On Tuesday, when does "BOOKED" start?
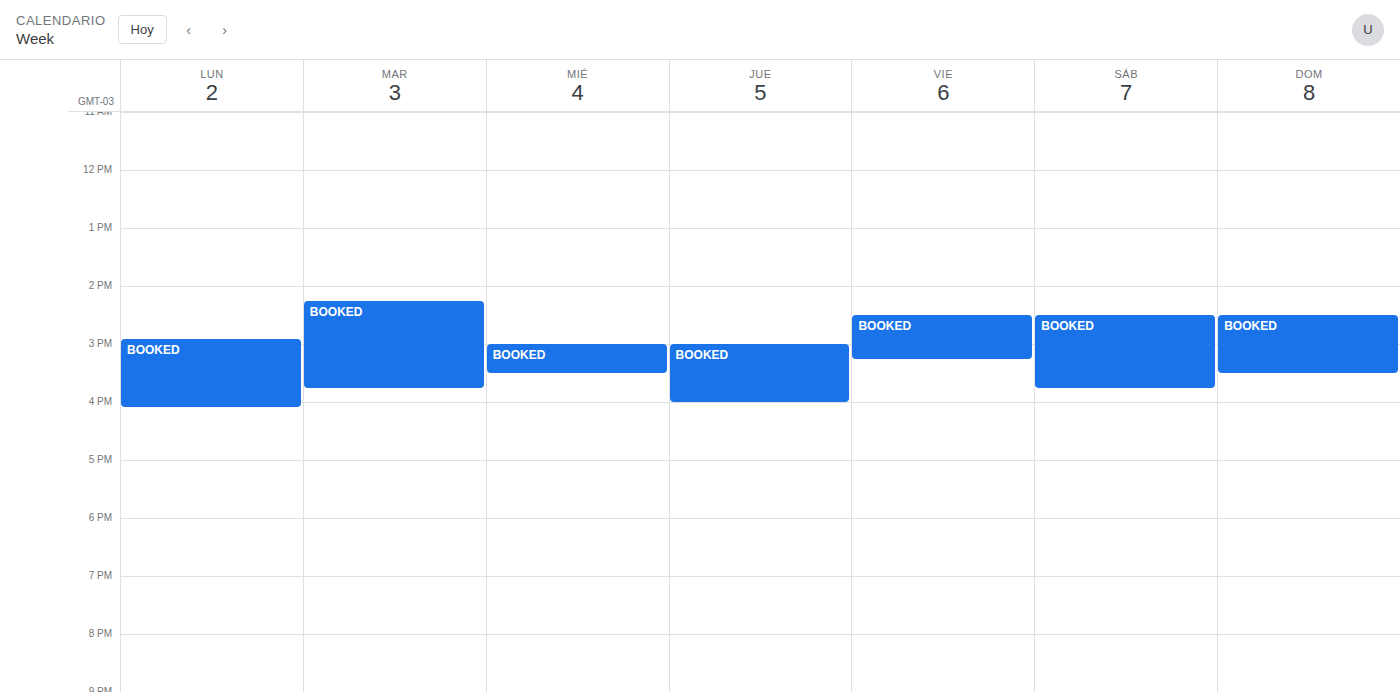
2:15 PM